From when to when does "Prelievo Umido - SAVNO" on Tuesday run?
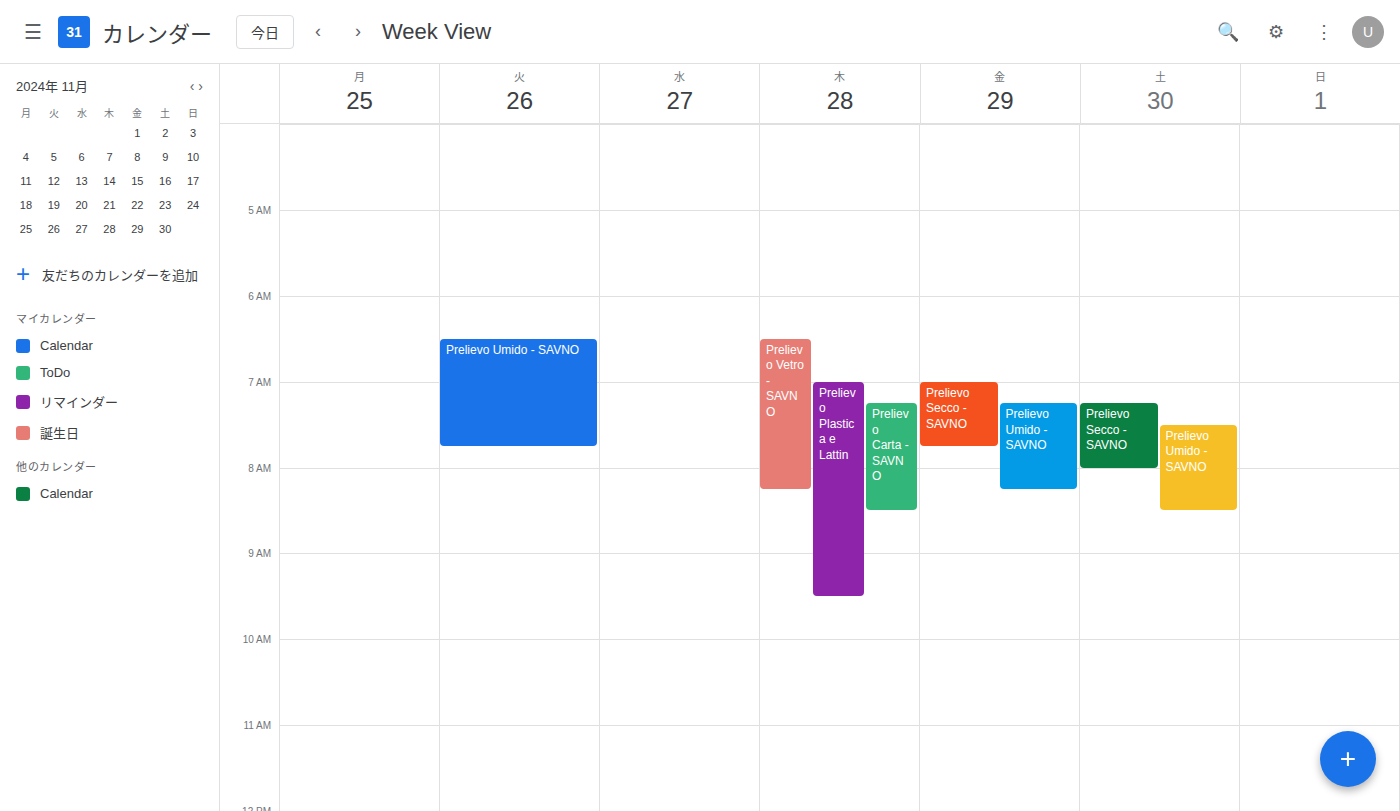
6:30 AM to 7:45 AM